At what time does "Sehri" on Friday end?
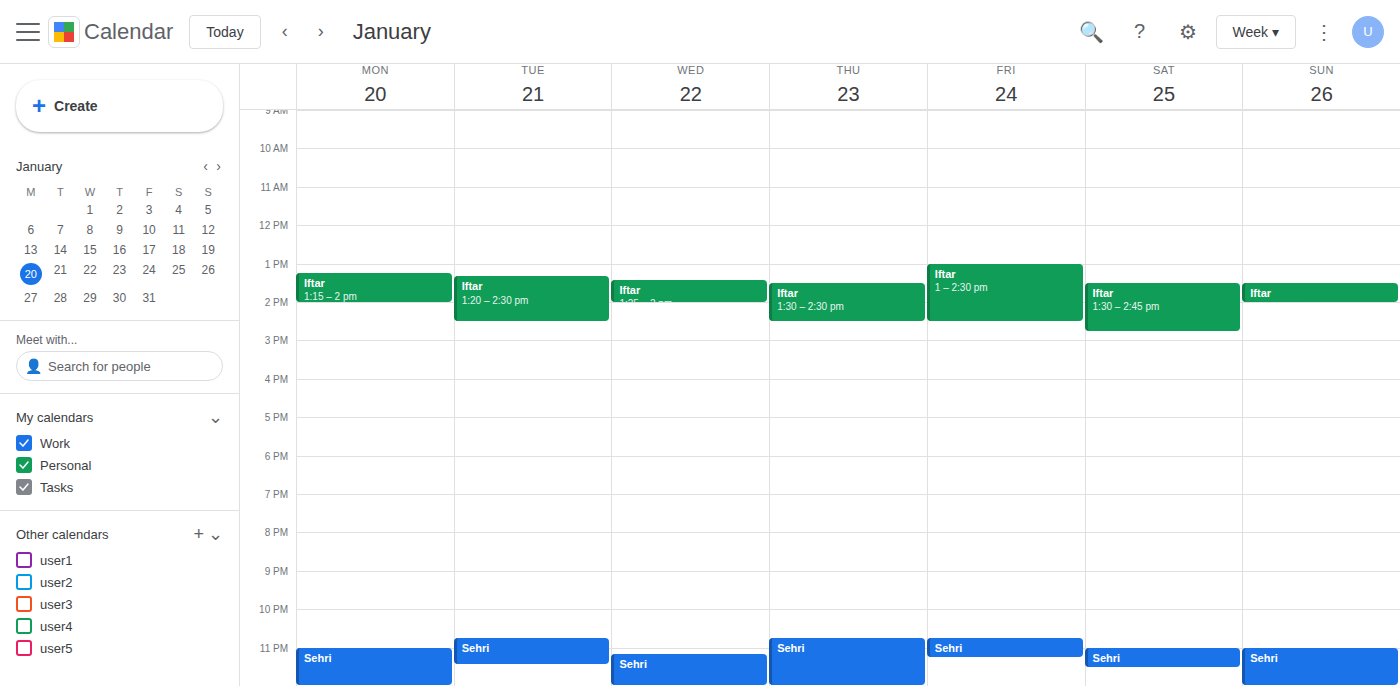
23:15